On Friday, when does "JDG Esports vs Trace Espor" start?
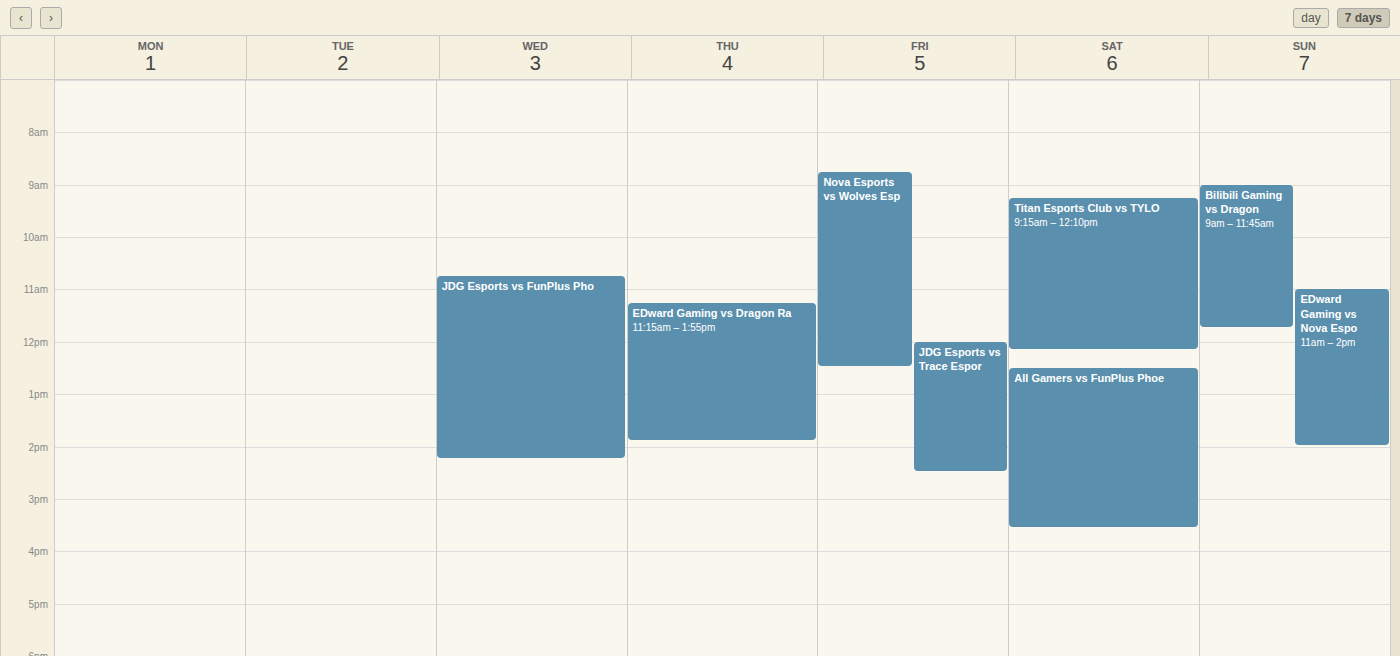
12:00 PM